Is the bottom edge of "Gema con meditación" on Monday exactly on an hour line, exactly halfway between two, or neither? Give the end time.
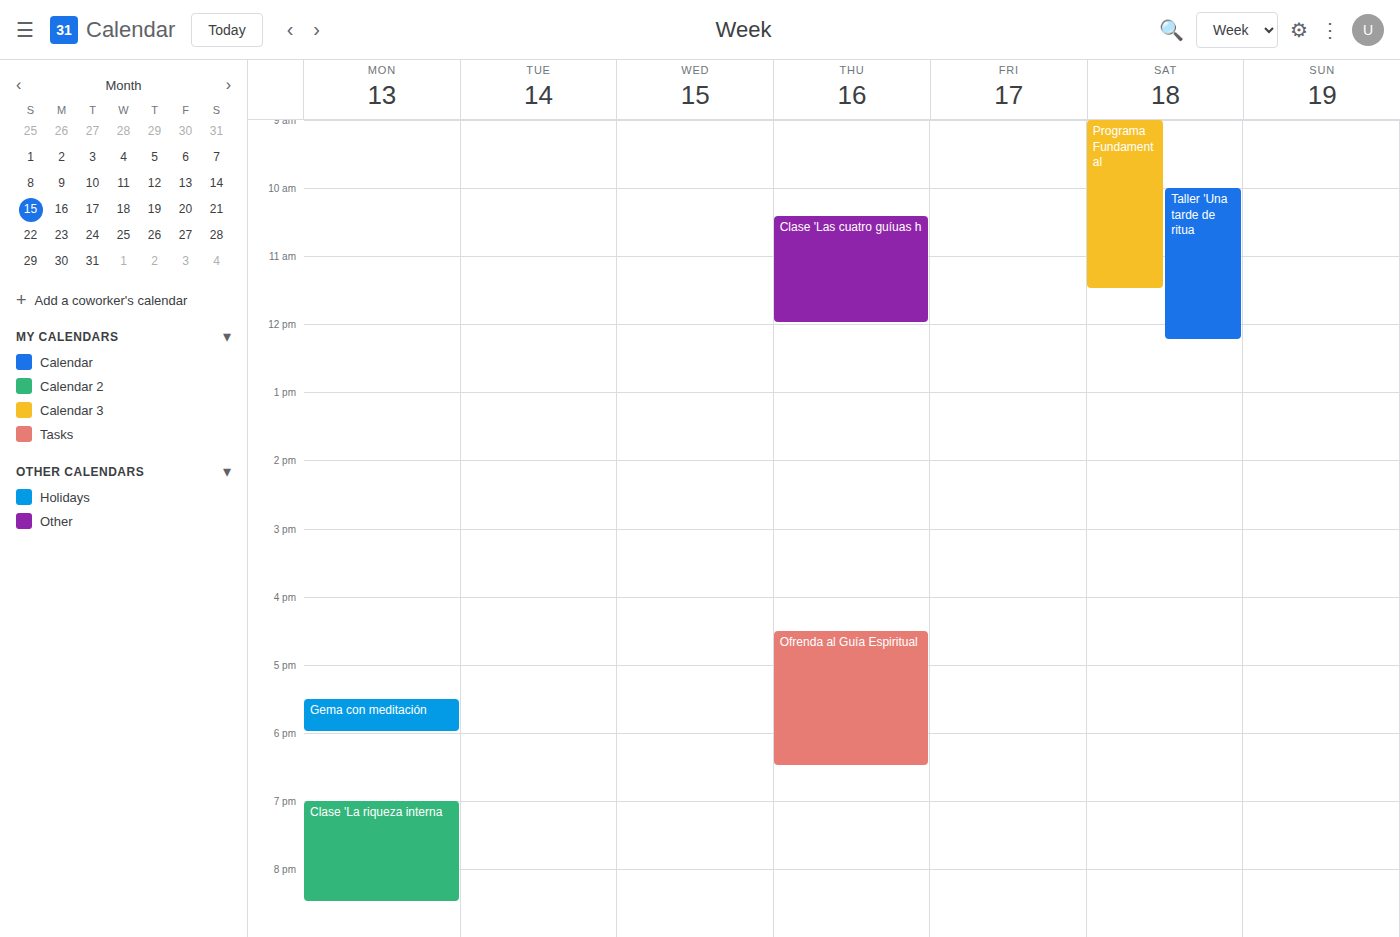
18:00 -- exactly on the 18:00 line.